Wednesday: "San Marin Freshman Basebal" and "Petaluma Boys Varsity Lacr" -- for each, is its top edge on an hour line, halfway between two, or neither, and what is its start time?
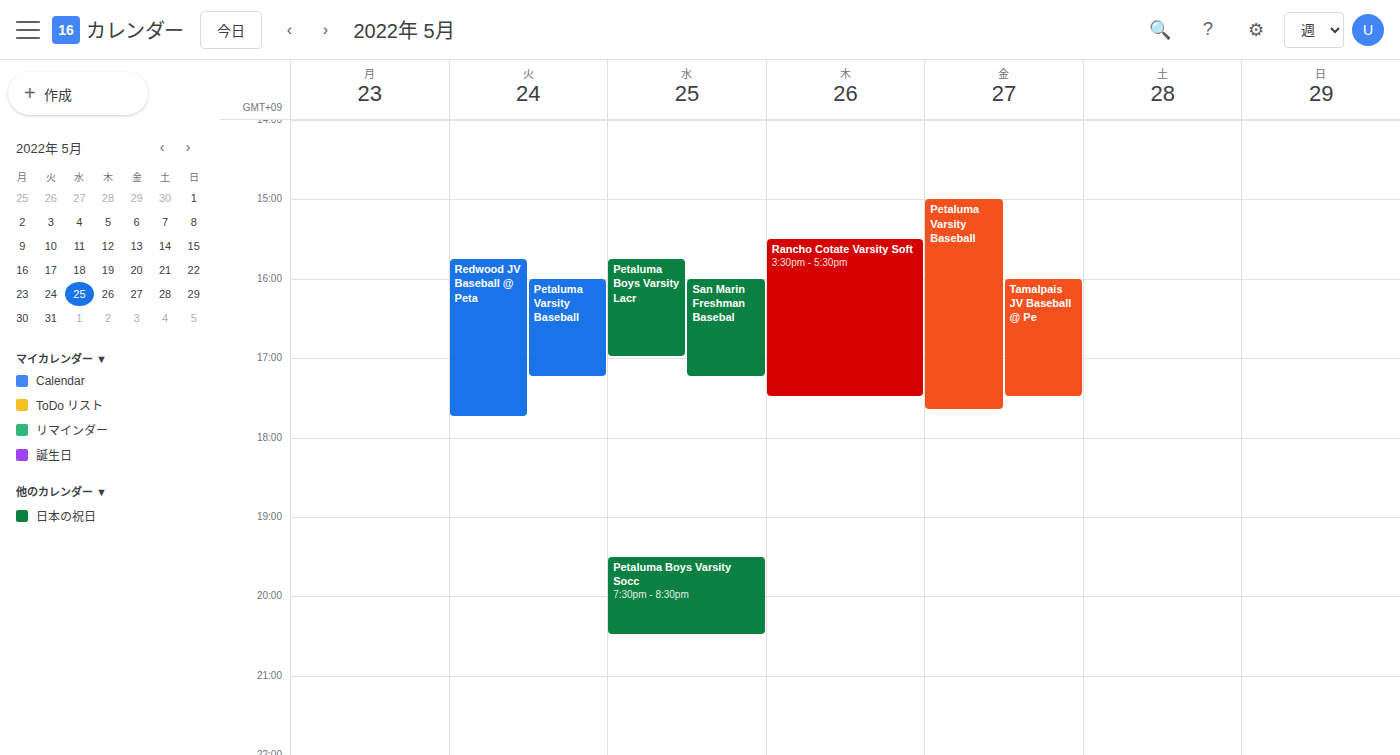
"San Marin Freshman Basebal": 4:00 PM, exactly on the 4 PM line. "Petaluma Boys Varsity Lacr": 3:45 PM, neither: three quarters of the way from the 3 PM line to the 4 PM line.